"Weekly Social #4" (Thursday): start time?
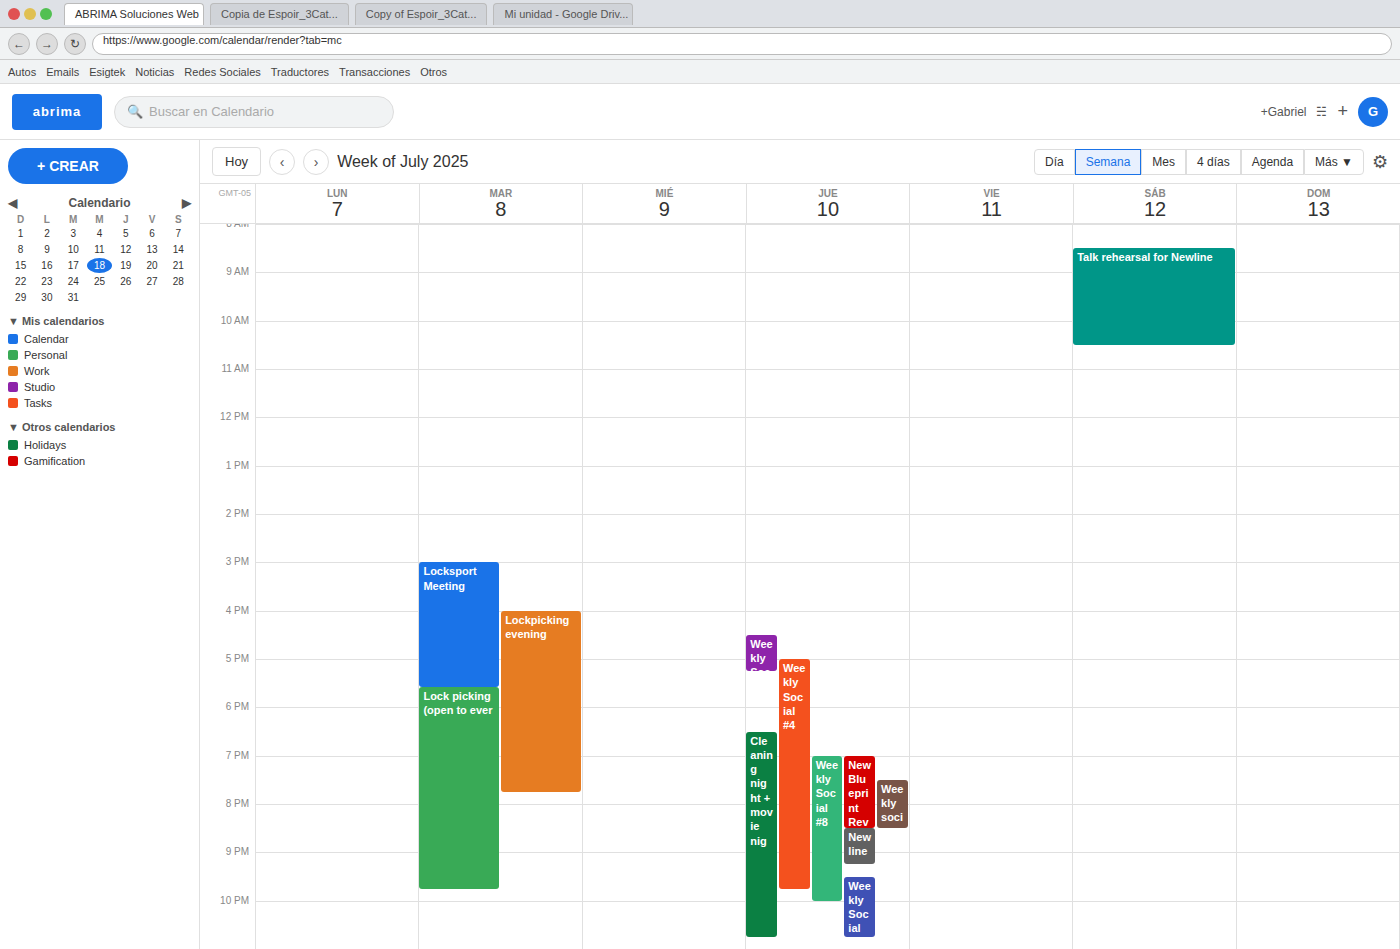
5:00 PM